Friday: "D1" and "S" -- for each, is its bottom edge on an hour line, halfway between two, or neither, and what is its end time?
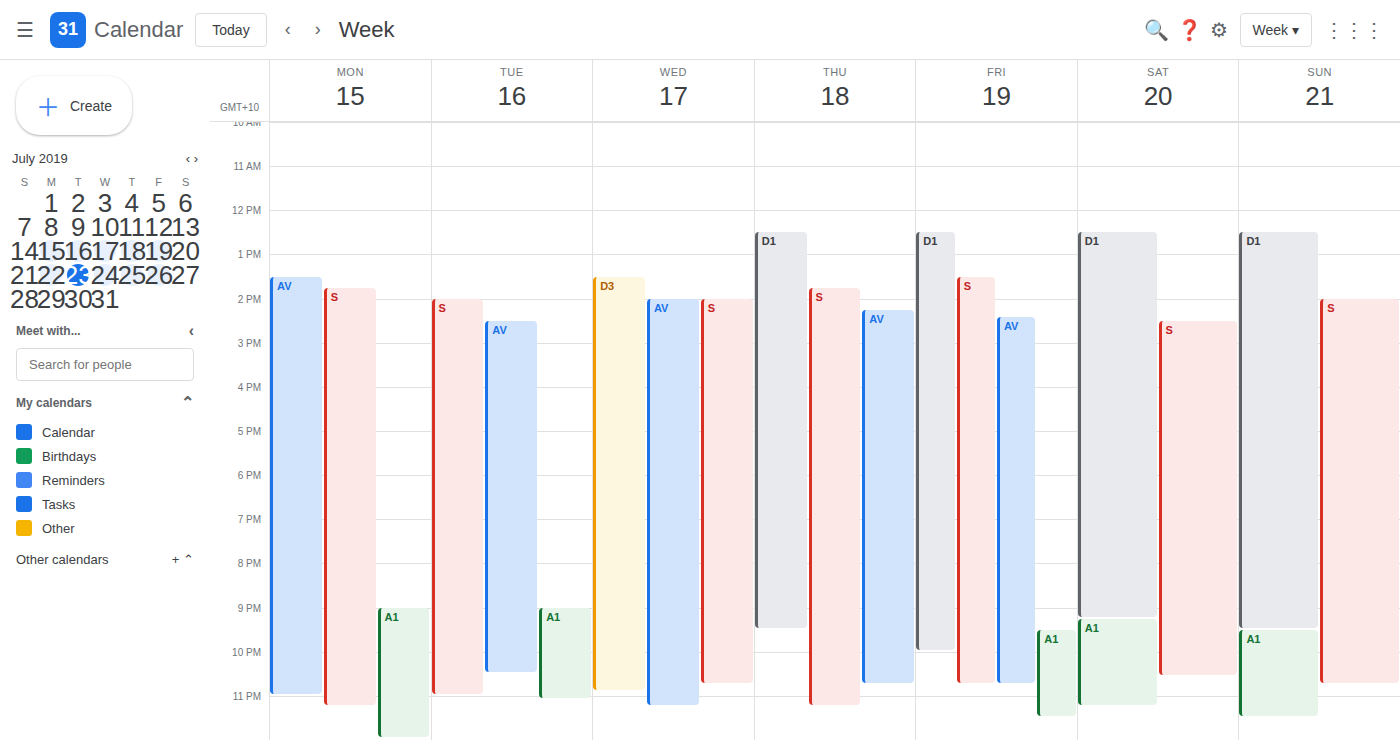
"D1": 10:00 PM, exactly on the 10 PM line. "S": 10:45 PM, neither: three quarters of the way from the 10 PM line to the 11 PM line.